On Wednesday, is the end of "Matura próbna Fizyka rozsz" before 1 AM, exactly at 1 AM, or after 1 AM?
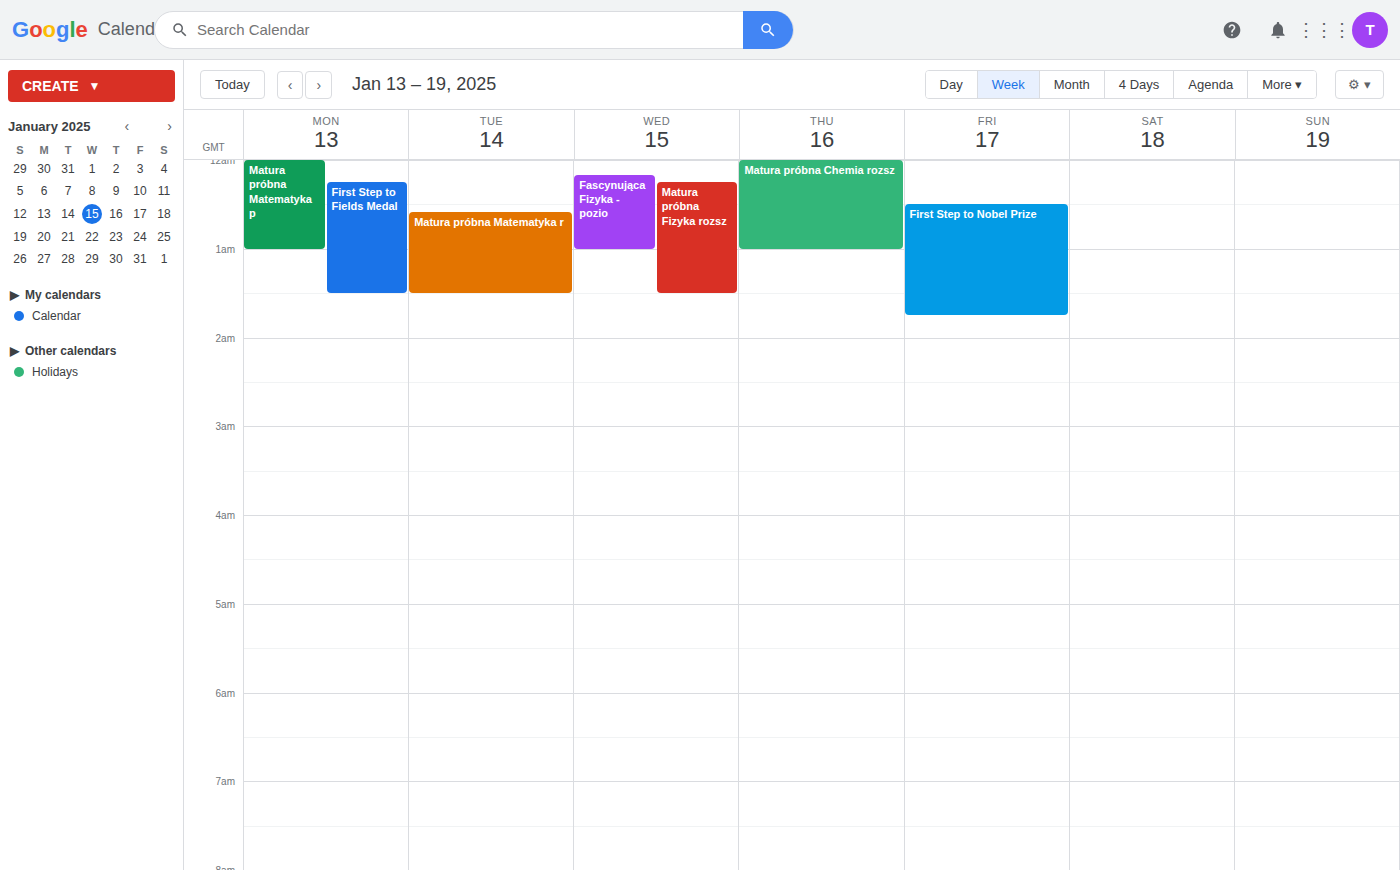
1:30 AM -- after 1 AM, 30 minutes below the 1 AM line.